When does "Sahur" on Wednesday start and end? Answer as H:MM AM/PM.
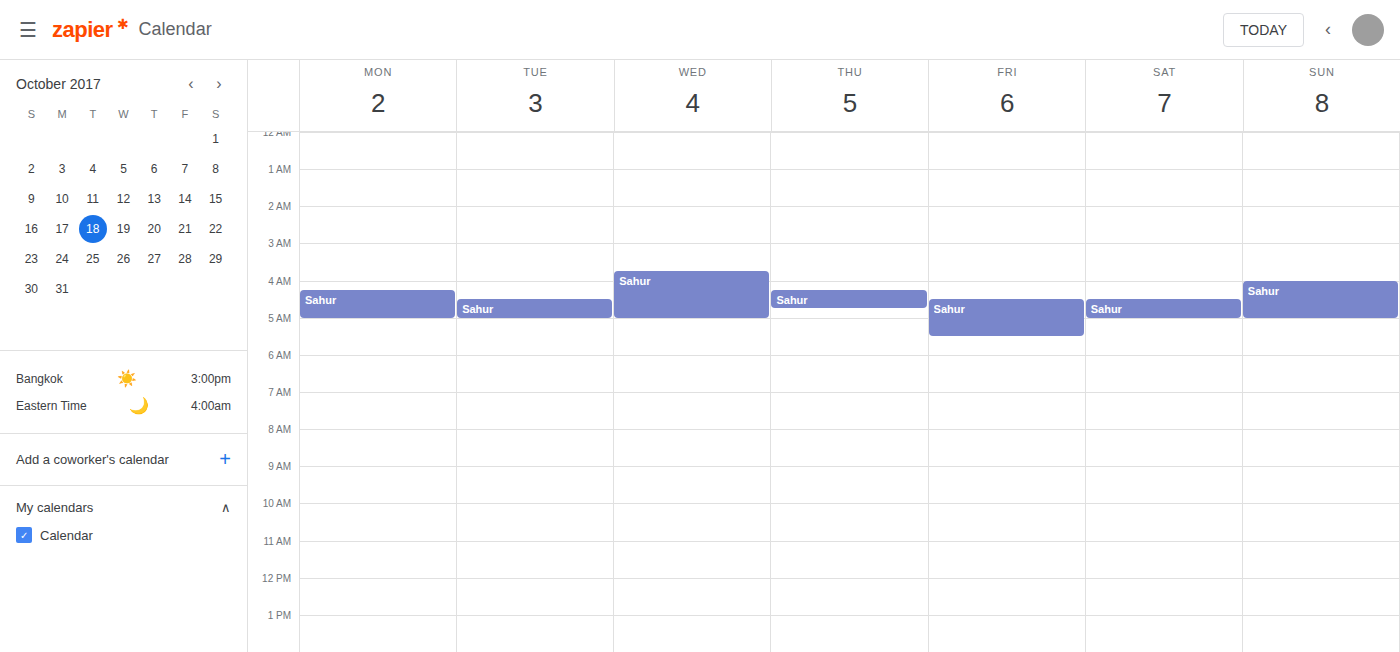
3:45 AM to 5:00 AM